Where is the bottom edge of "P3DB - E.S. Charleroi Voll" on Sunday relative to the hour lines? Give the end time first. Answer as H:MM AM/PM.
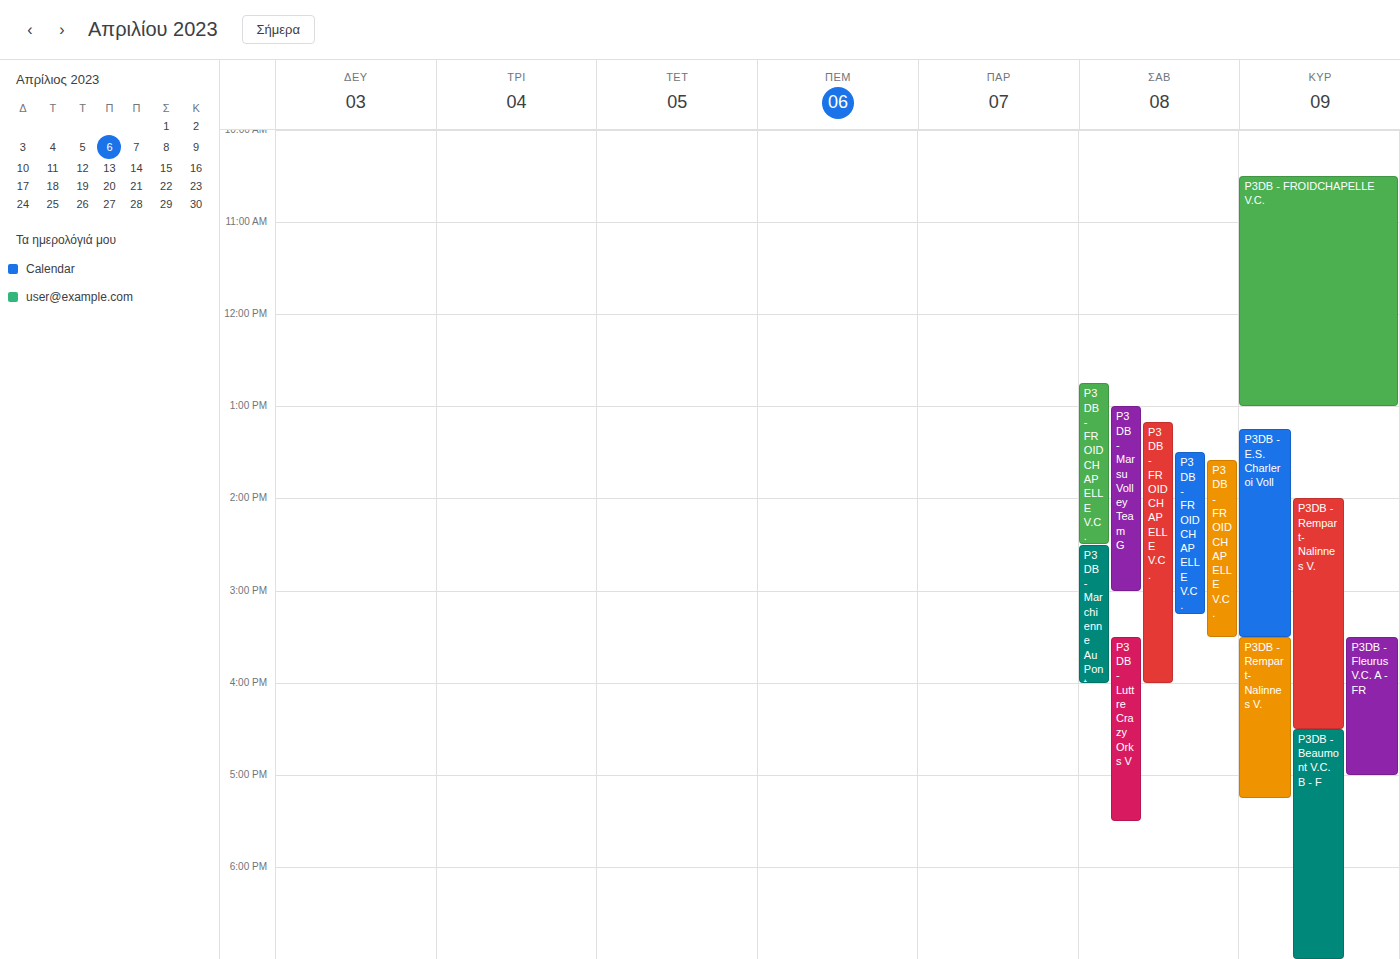
3:30 PM -- halfway between the 3 PM and 4 PM lines.